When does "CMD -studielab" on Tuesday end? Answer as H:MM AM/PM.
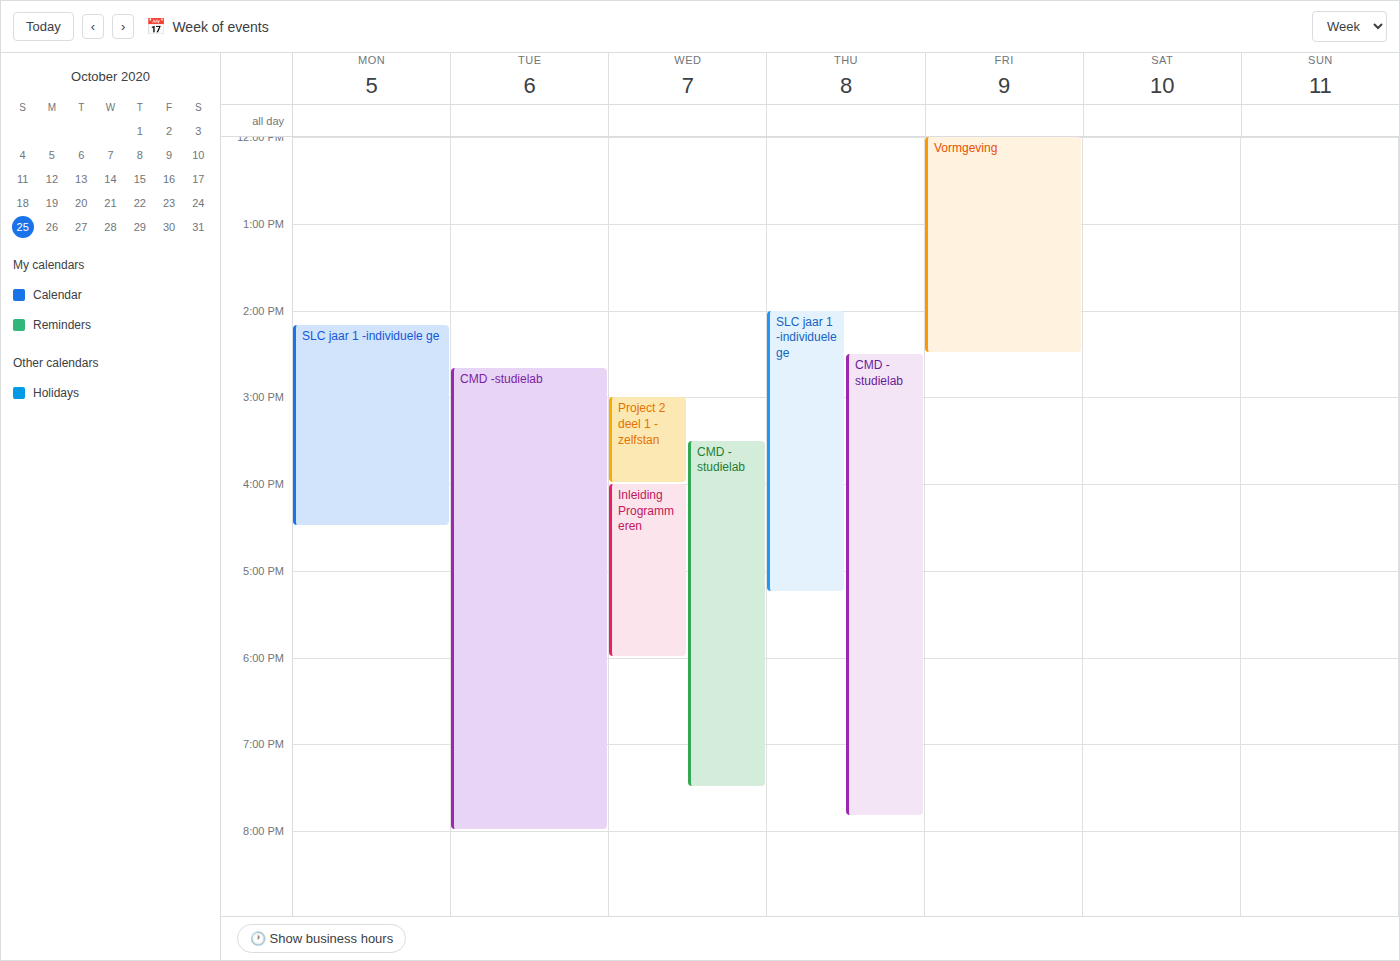
8:00 PM